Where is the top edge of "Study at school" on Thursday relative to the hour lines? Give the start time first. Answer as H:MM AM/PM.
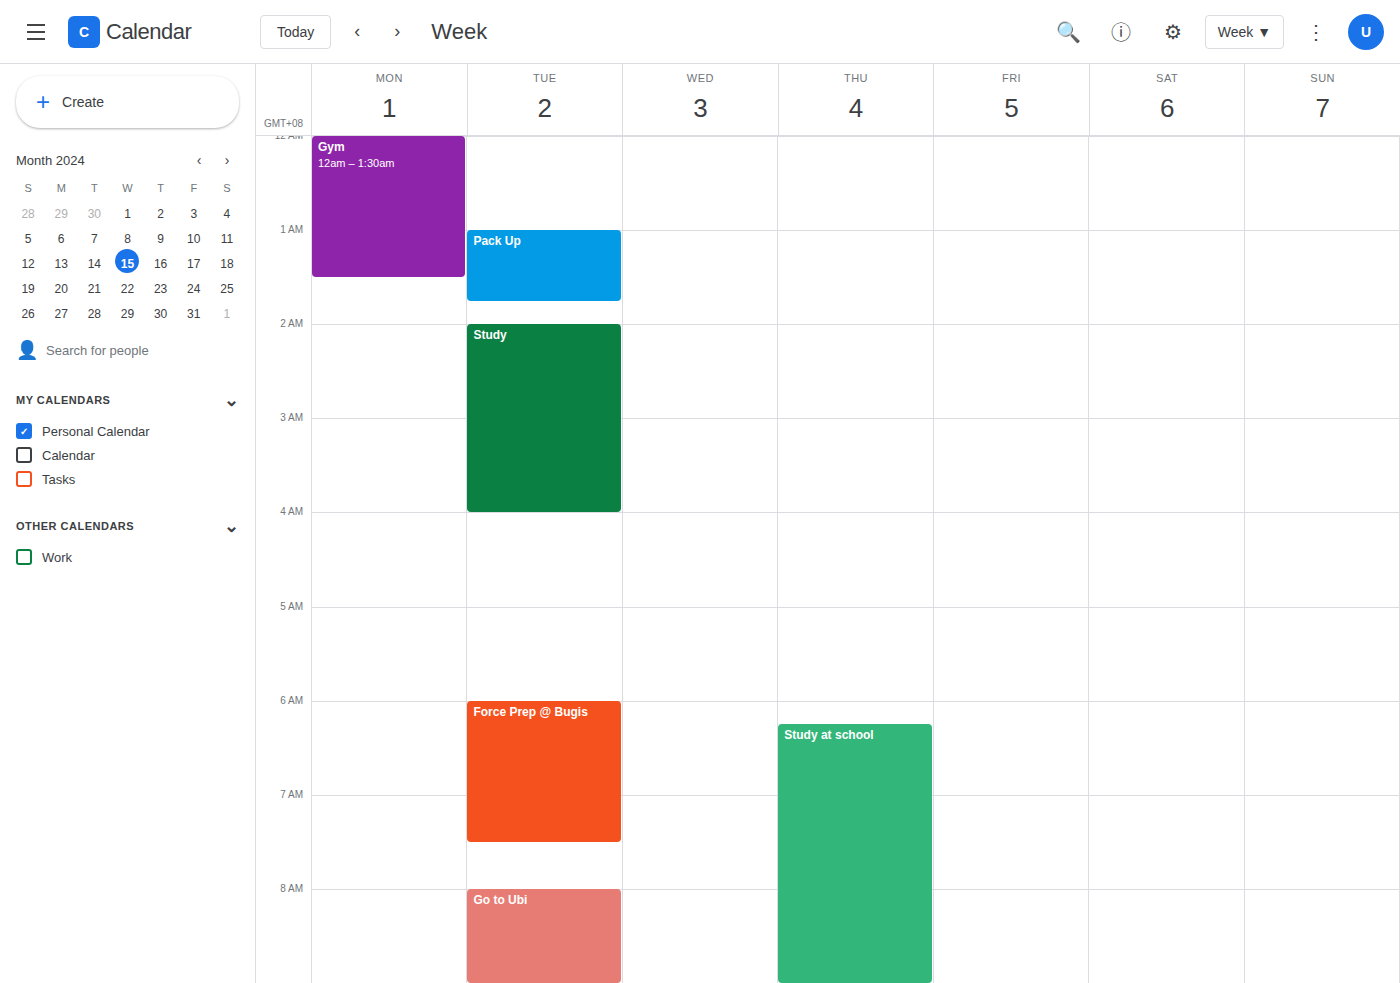
6:15 AM -- neither: a quarter of the way from the 6 AM line to the 7 AM line.